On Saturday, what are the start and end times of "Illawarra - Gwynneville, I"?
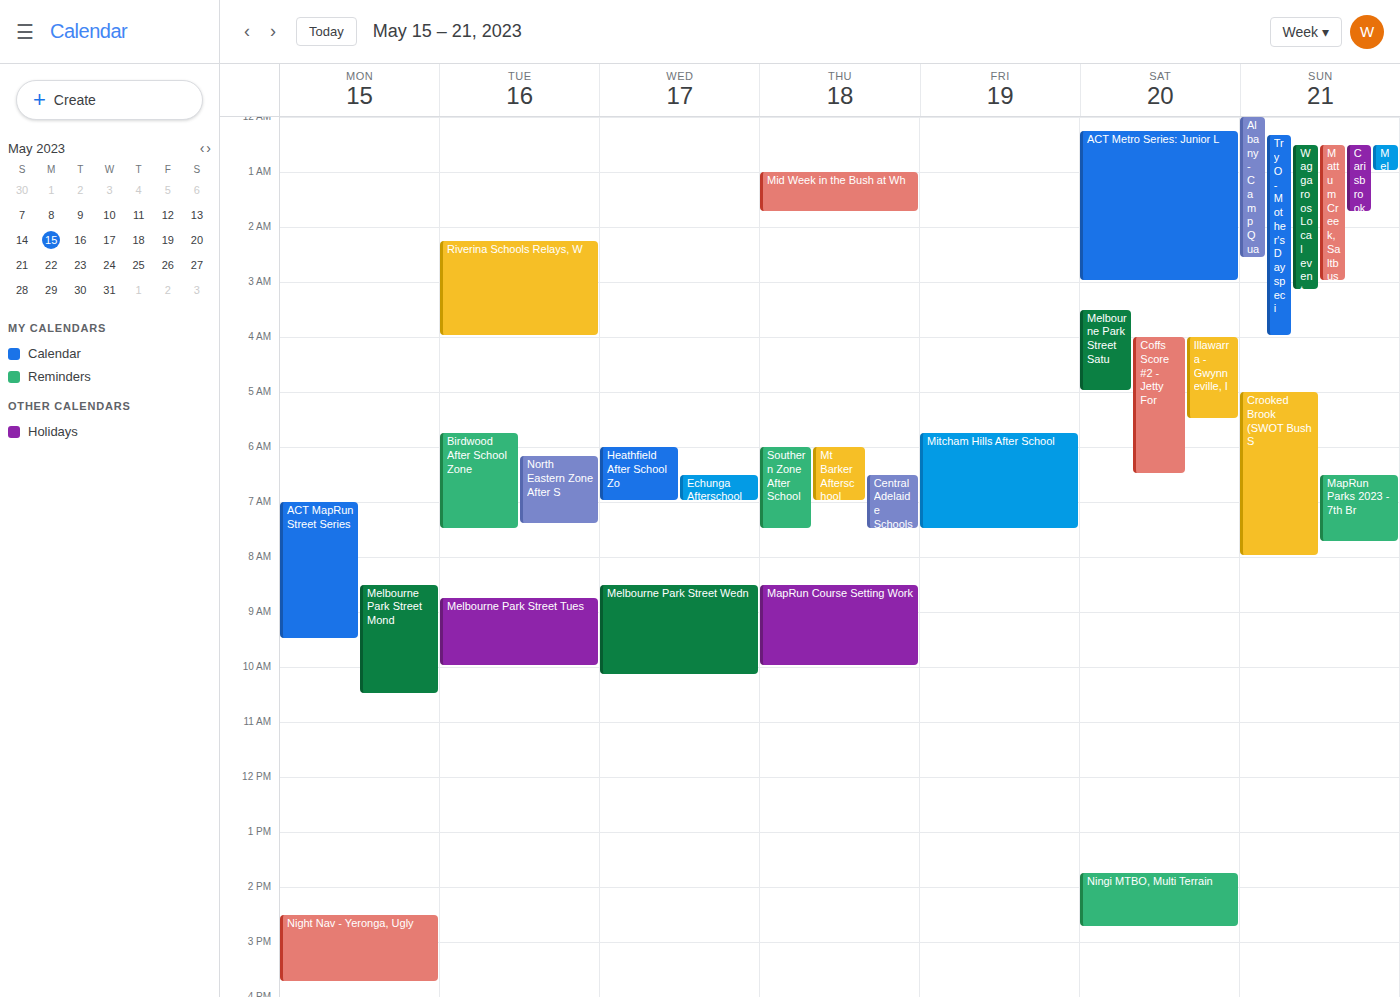
4:00 AM to 5:30 AM